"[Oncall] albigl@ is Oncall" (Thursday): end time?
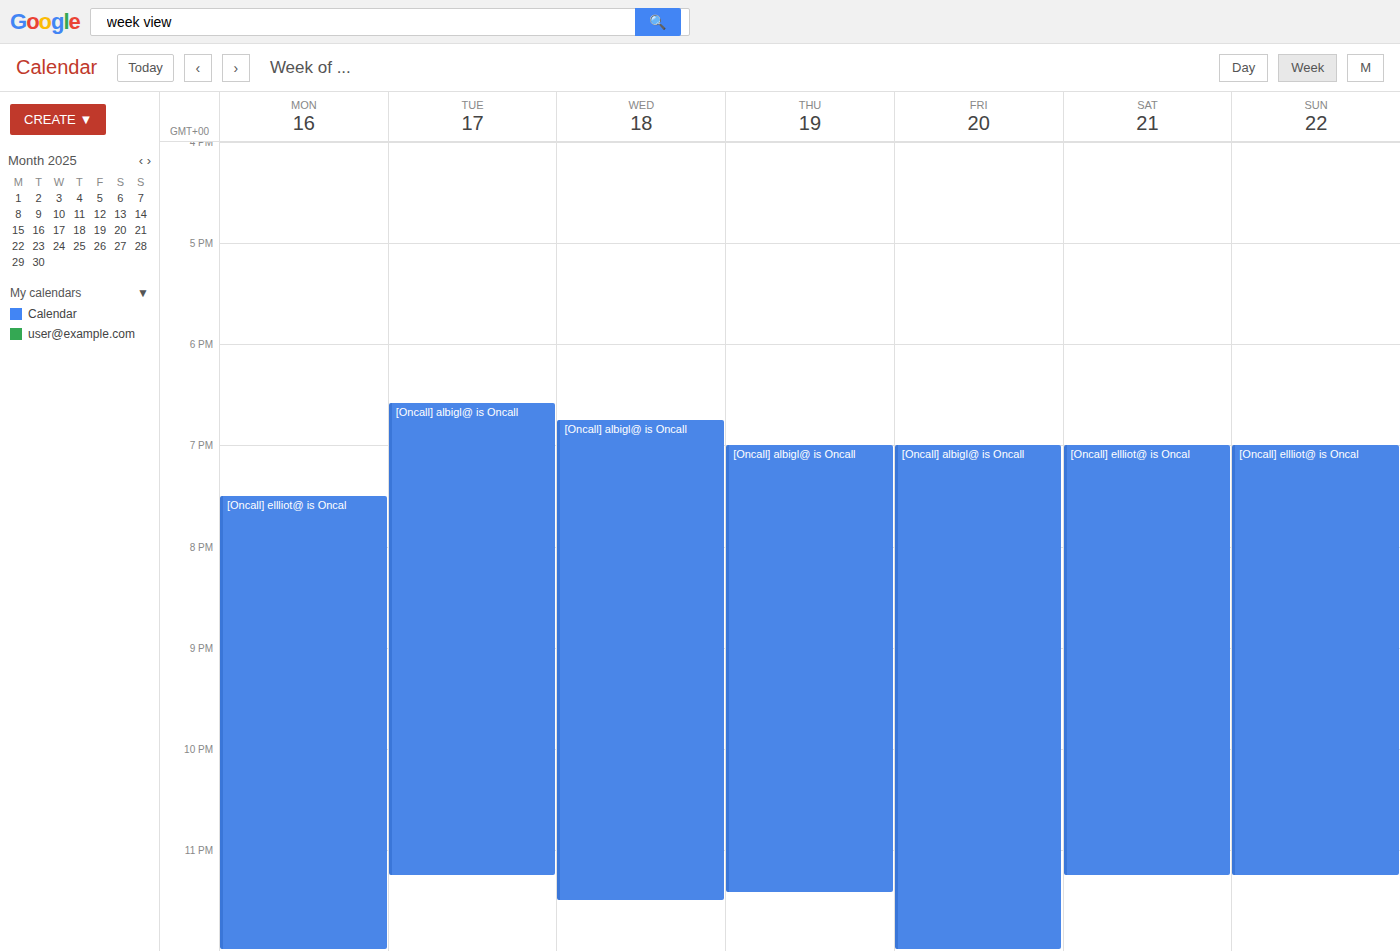
11:25 PM